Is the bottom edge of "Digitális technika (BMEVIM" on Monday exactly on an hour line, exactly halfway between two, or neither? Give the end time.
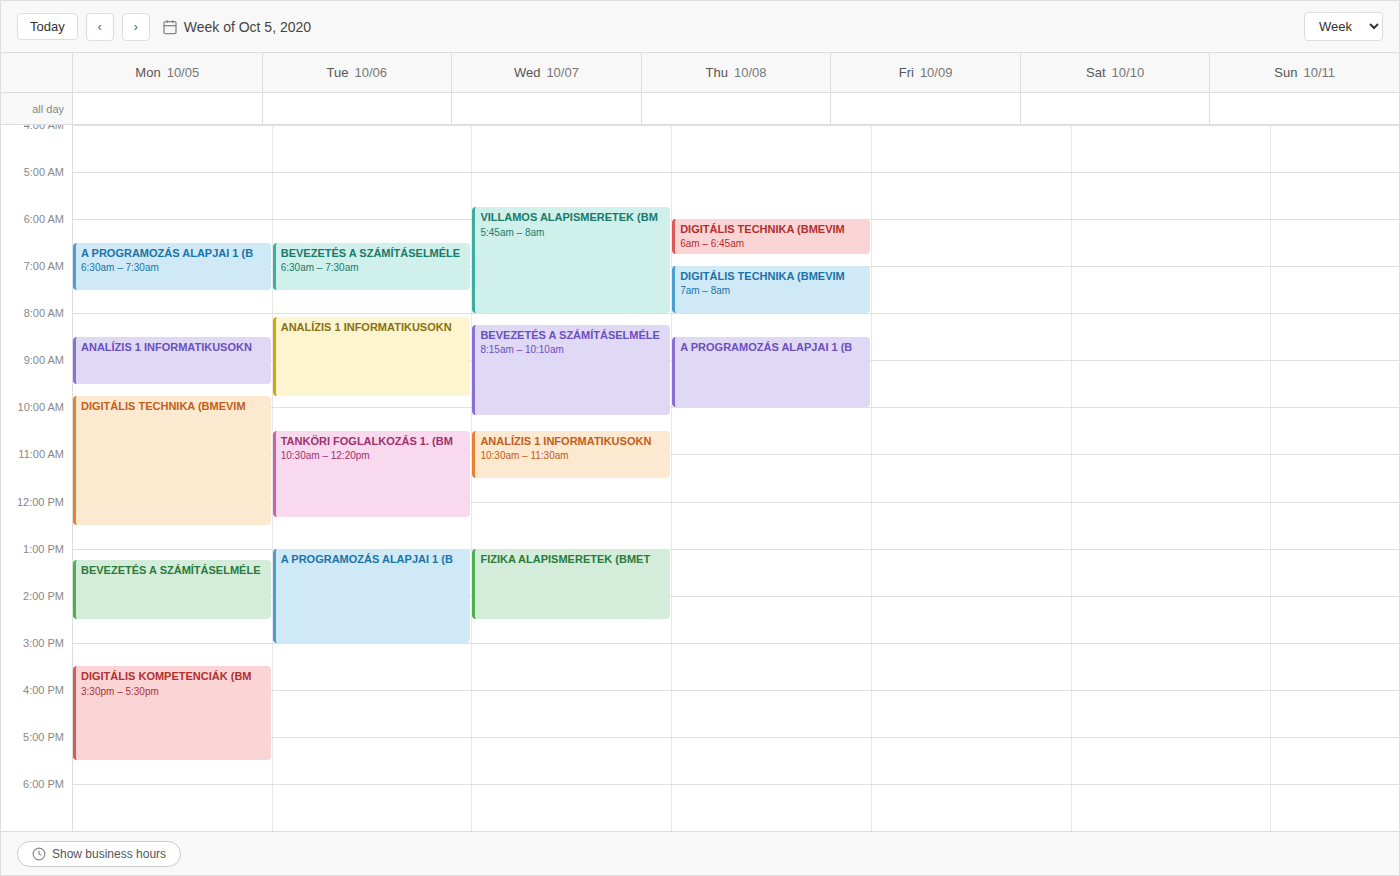
12:30 PM -- halfway between the 12 PM and 1 PM lines.